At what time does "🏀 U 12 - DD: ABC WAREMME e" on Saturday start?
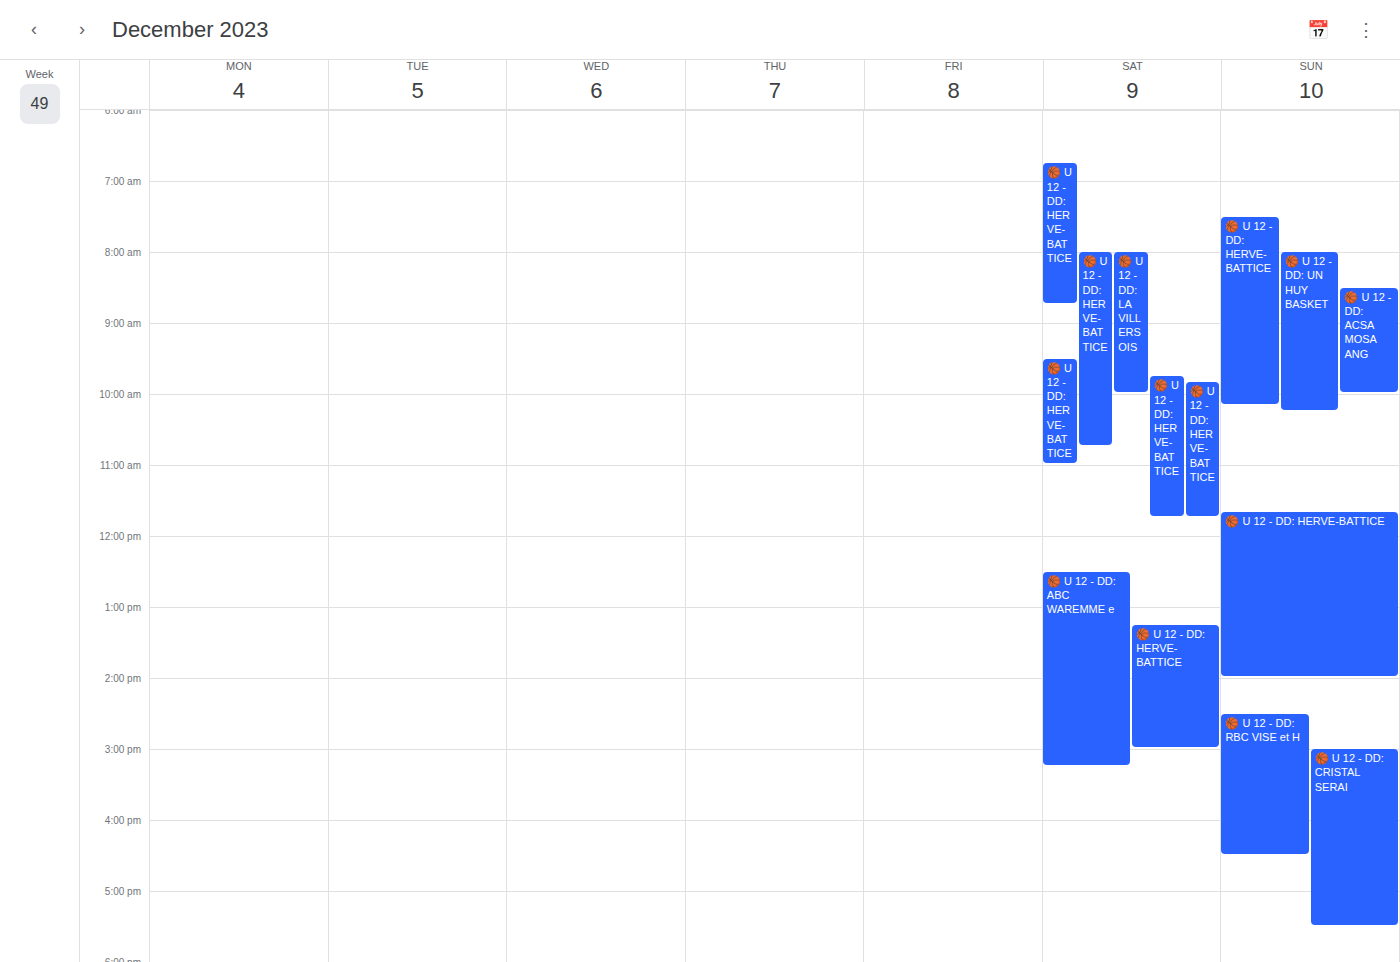
12:30 PM